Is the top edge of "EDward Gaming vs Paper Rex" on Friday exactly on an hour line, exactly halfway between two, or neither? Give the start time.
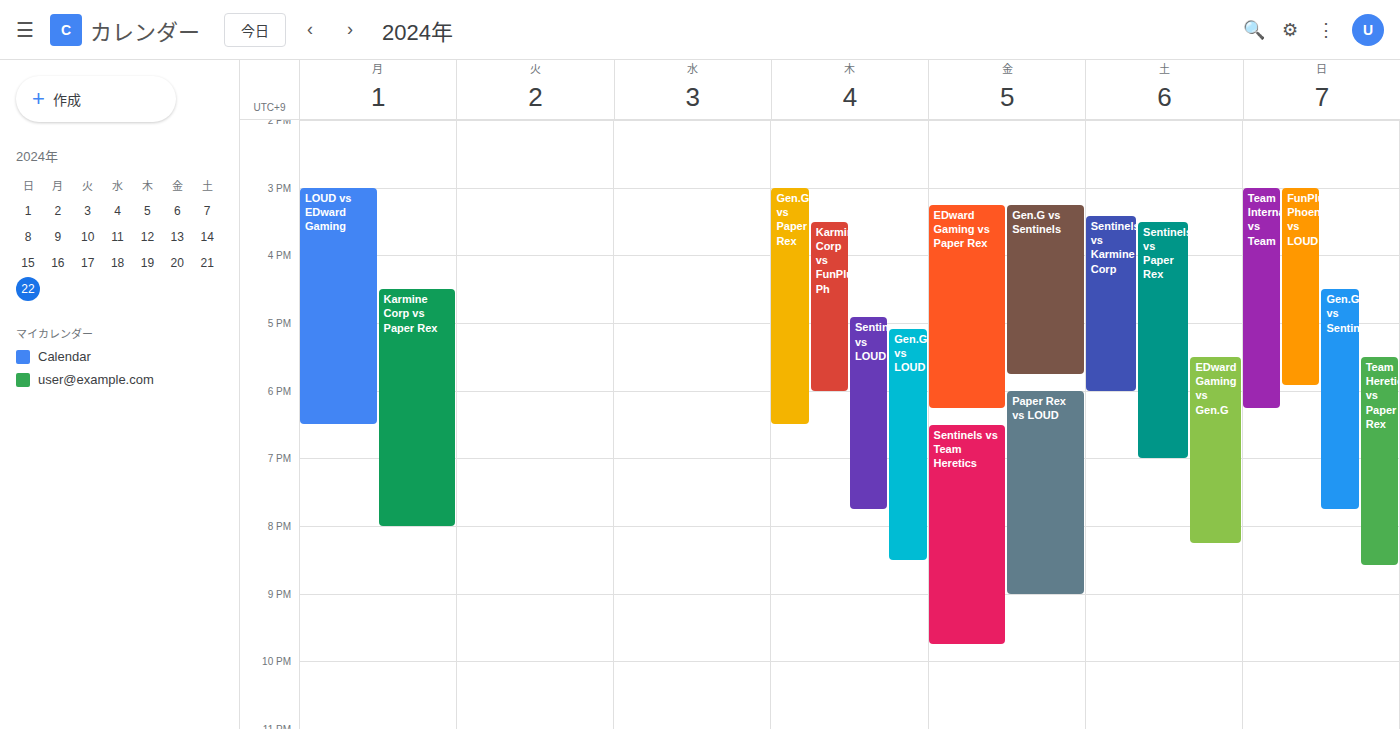
3:15 PM -- neither: a quarter of the way from the 3 PM line to the 4 PM line.